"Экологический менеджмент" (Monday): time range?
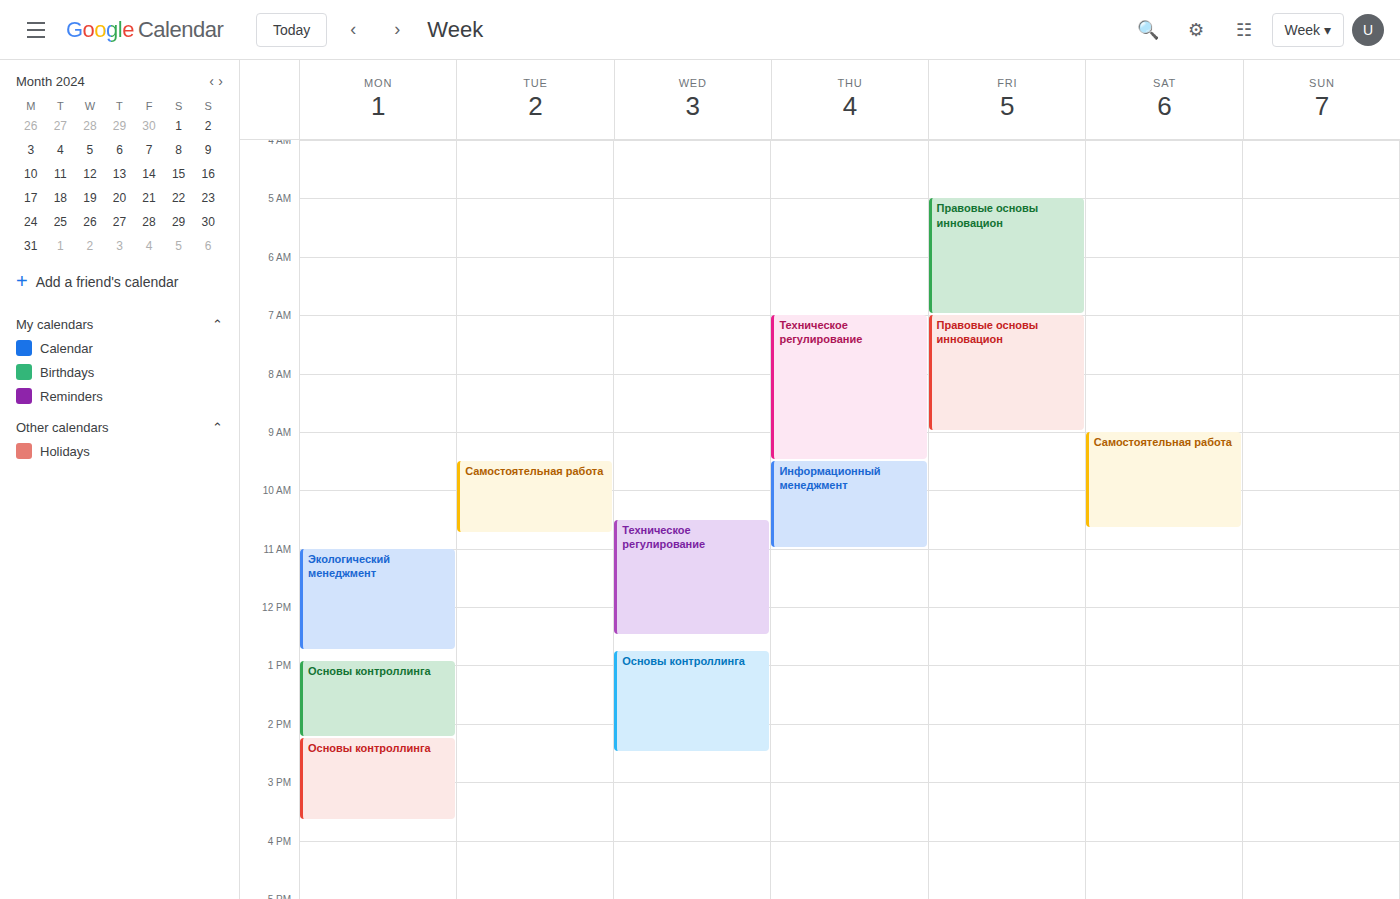
11:00 AM to 12:45 PM